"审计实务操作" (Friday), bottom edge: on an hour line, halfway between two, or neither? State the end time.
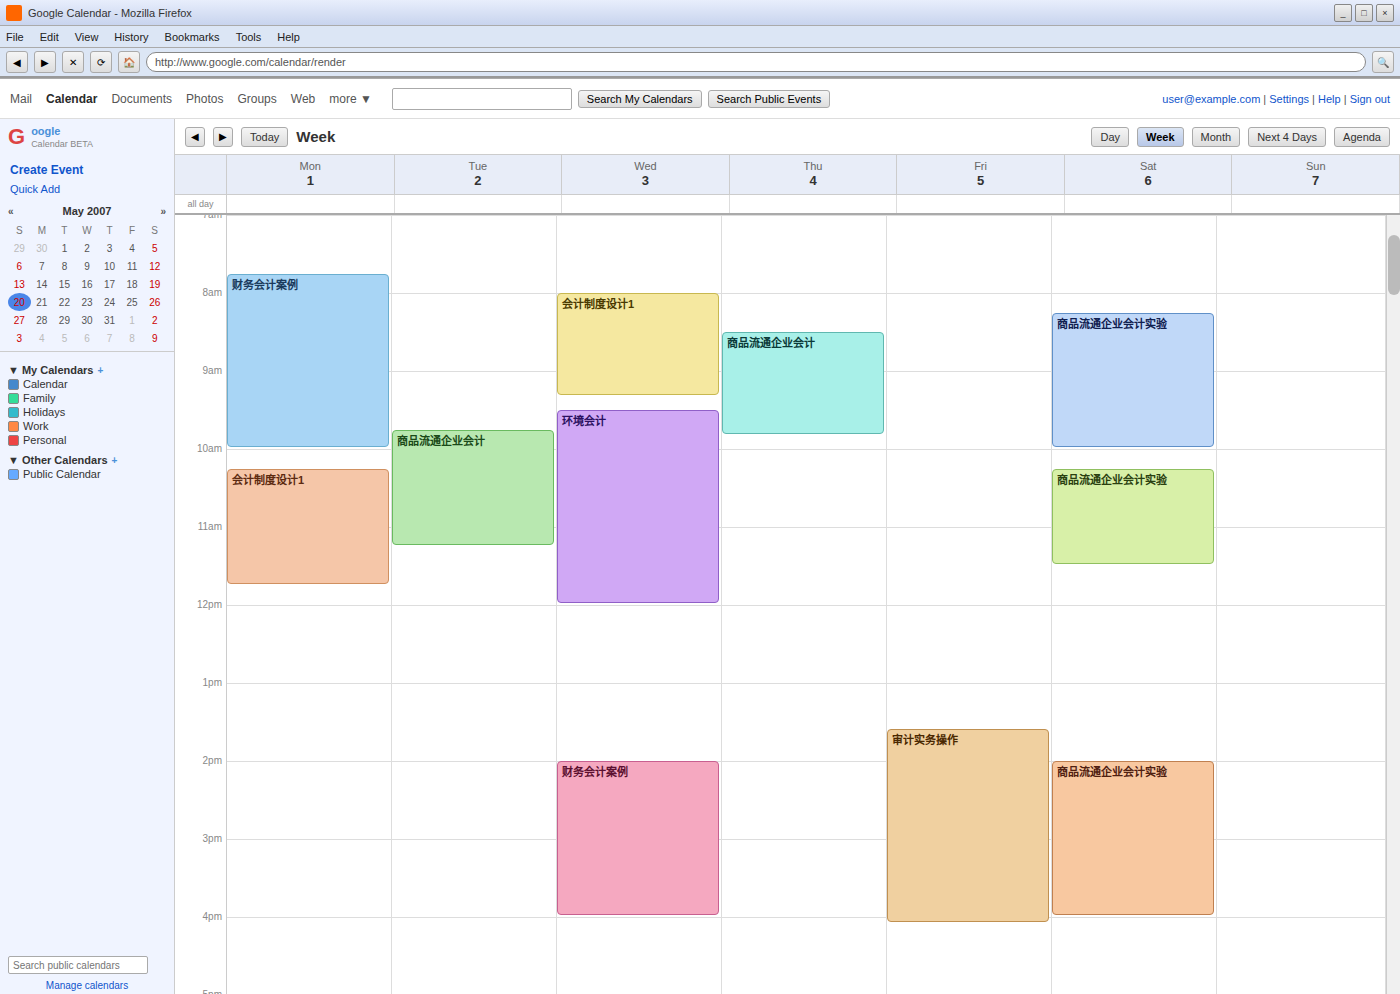
4:05 PM -- neither: 5 minutes below the 4 PM line and 55 minutes above the 5 PM line.